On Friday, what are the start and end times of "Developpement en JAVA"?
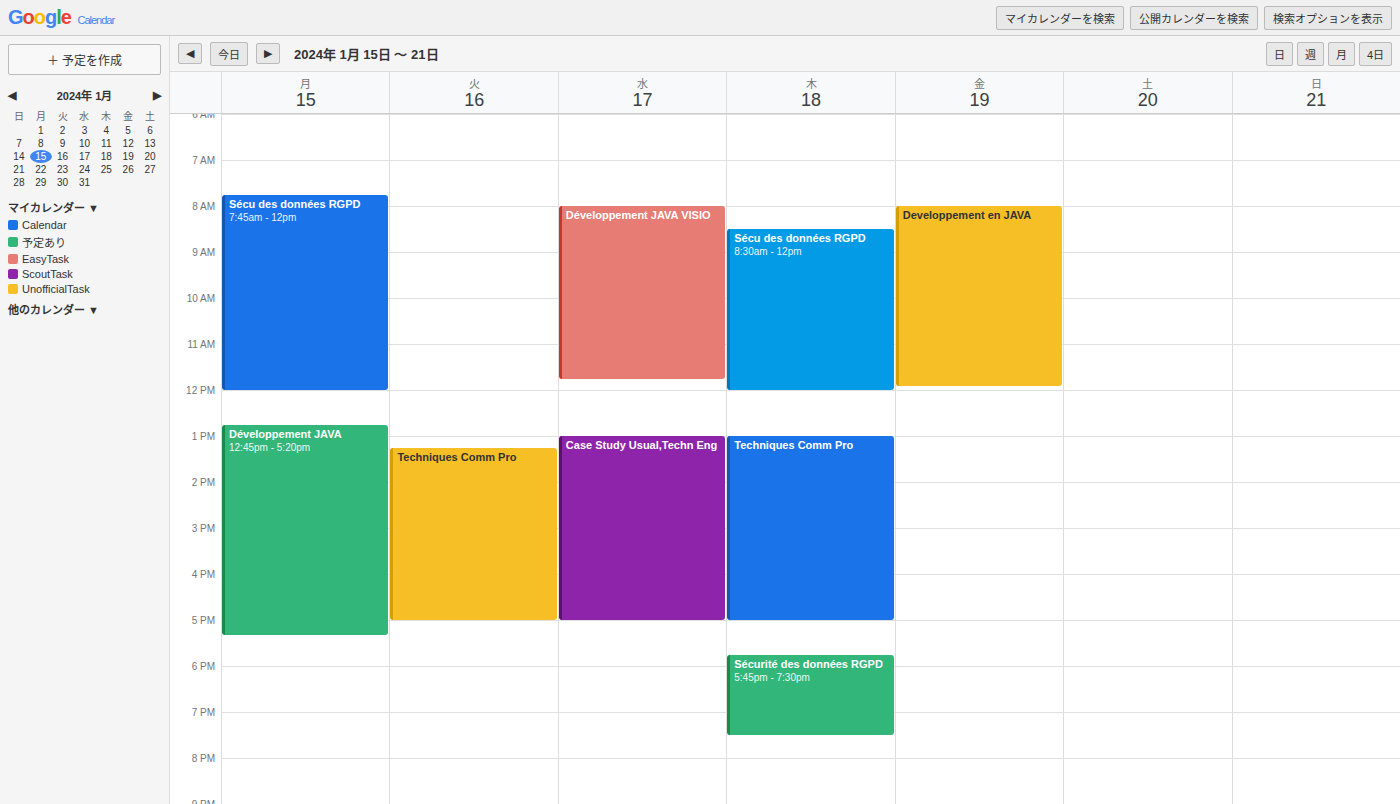
8:00 AM to 11:55 AM